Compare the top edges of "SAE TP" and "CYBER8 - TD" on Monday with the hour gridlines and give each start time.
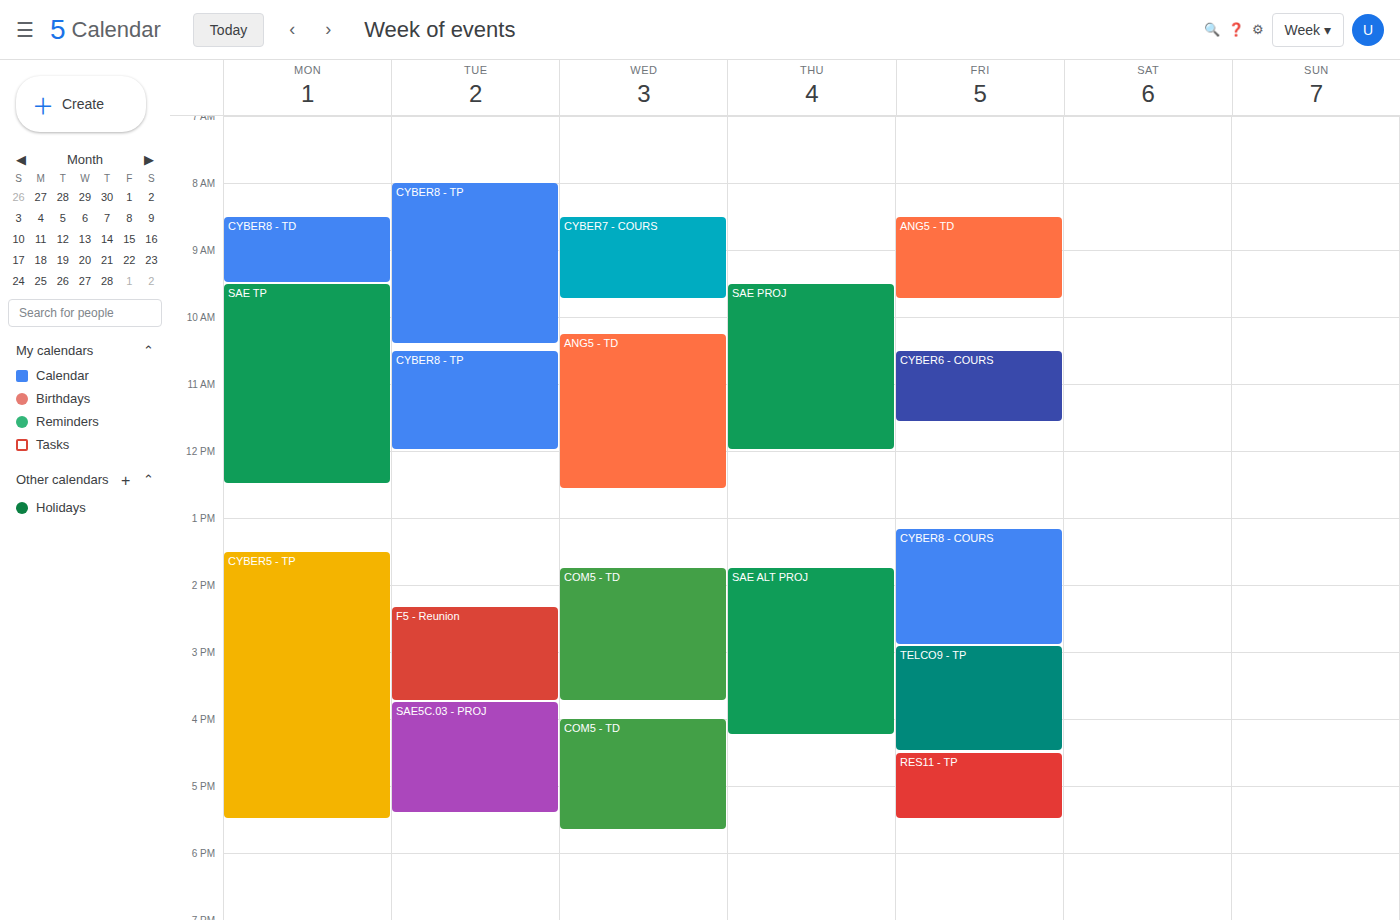
"SAE TP": 9:30 AM, halfway between the 9 AM and 10 AM lines. "CYBER8 - TD": 8:30 AM, halfway between the 8 AM and 9 AM lines.